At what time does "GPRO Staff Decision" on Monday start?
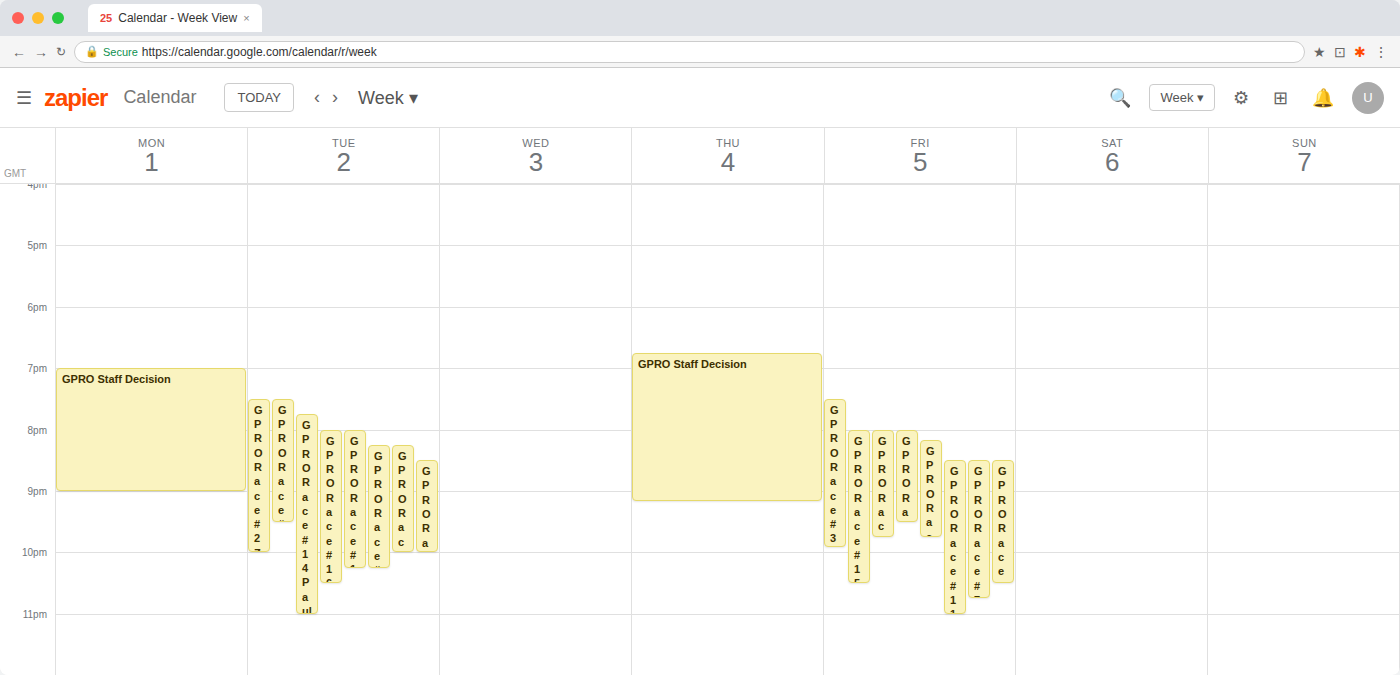
7:00 PM